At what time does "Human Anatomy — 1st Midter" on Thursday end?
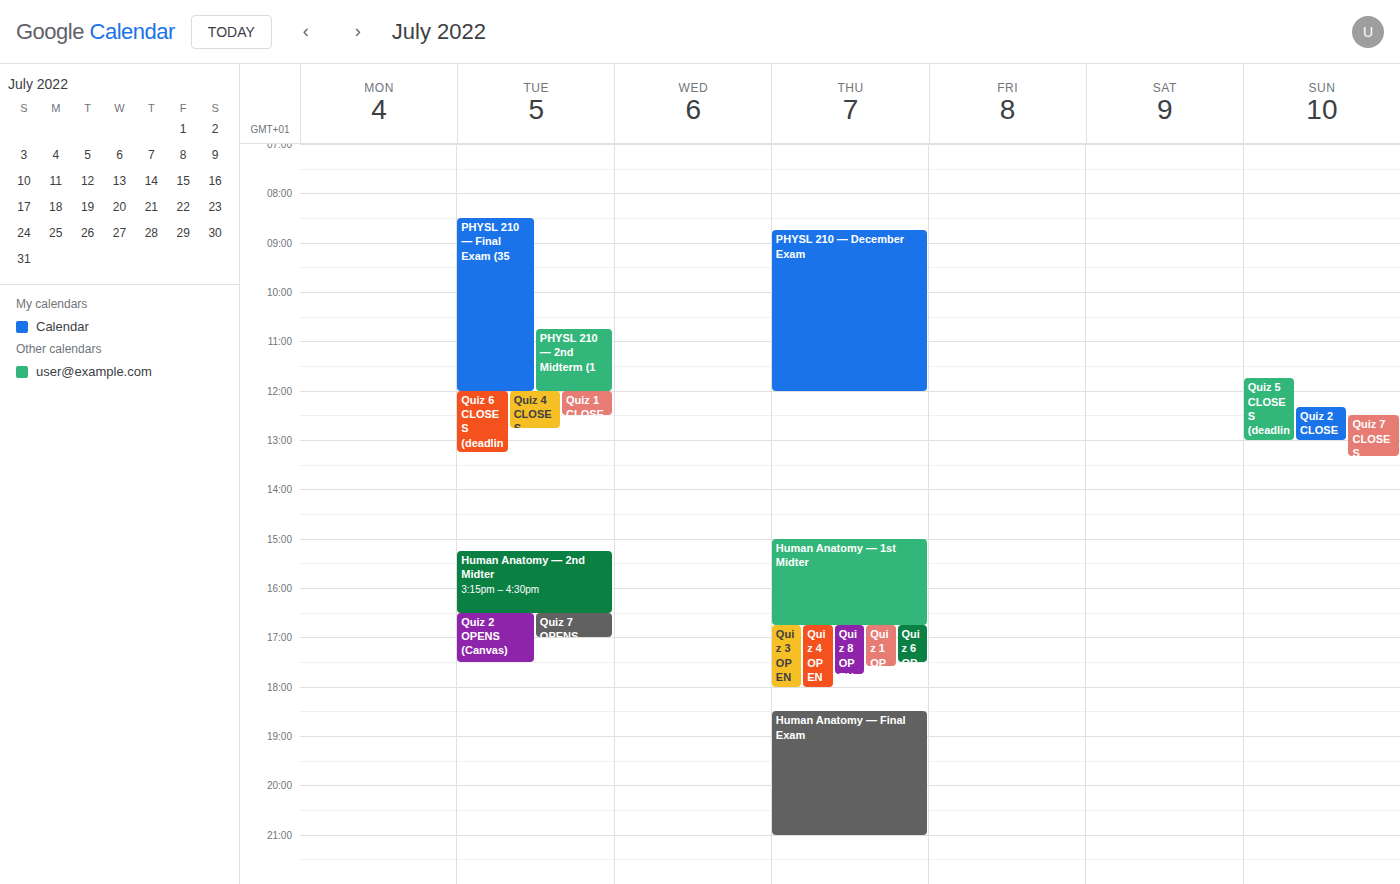
4:45 PM